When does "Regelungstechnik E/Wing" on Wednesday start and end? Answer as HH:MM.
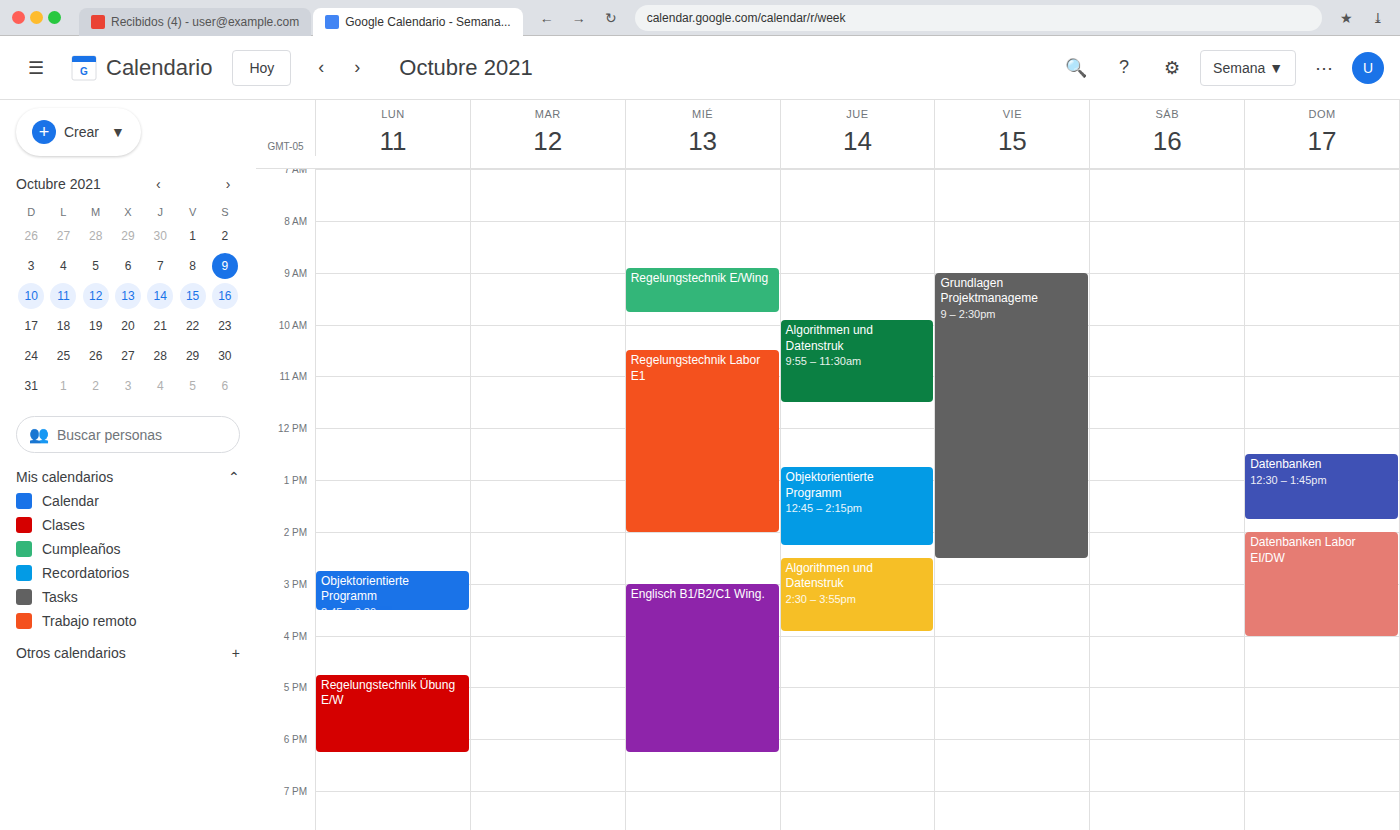
08:55 to 09:45